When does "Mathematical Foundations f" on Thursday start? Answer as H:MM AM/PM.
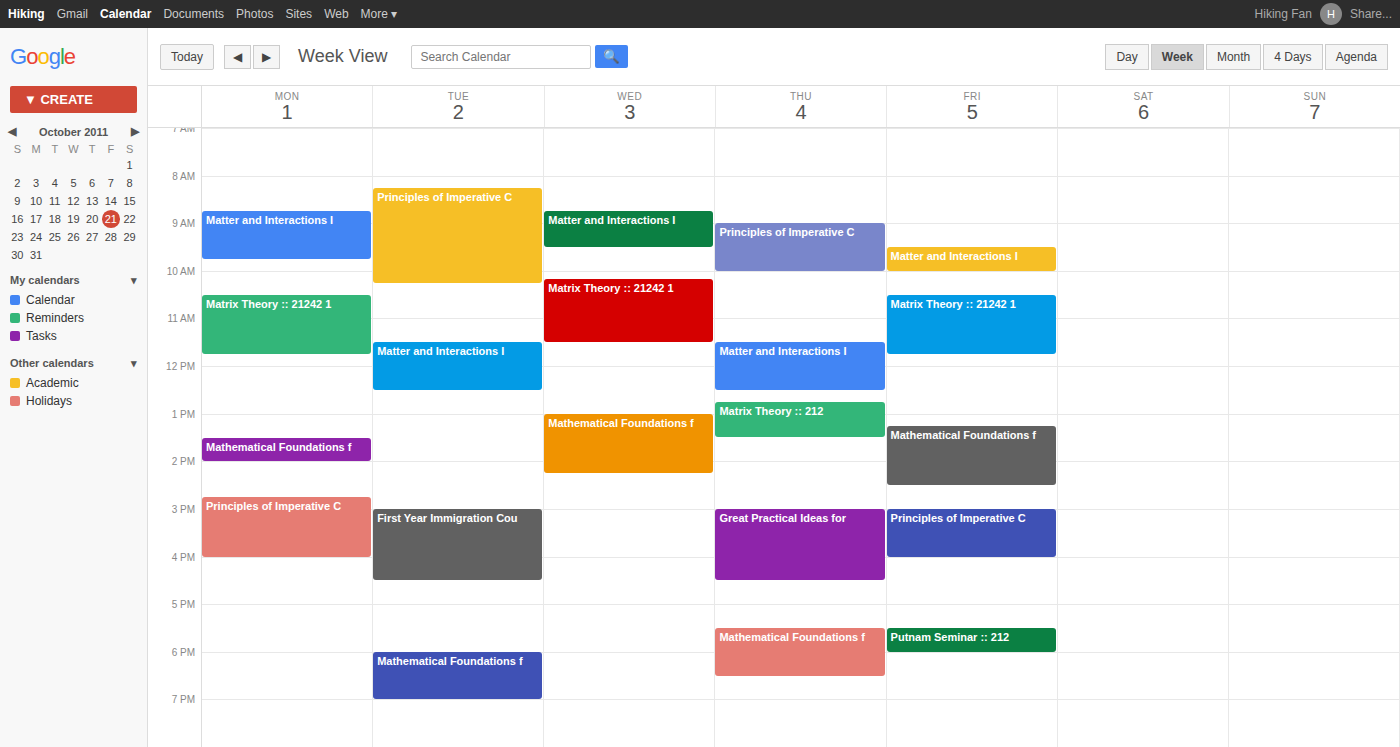
5:30 PM